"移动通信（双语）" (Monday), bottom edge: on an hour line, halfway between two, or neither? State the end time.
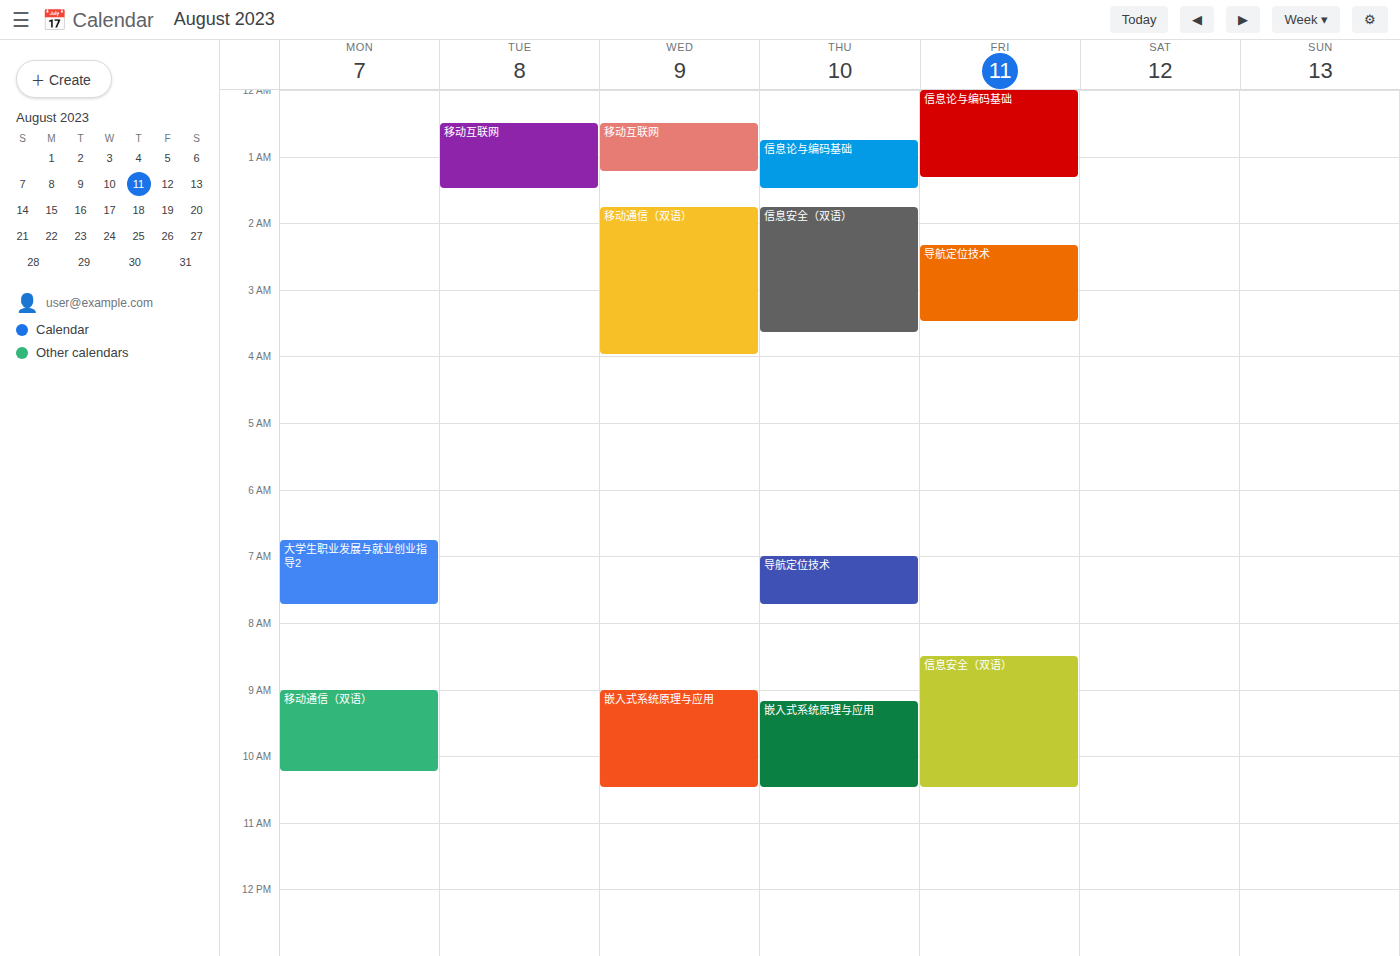
10:15 AM -- neither: a quarter of the way from the 10 AM line to the 11 AM line.